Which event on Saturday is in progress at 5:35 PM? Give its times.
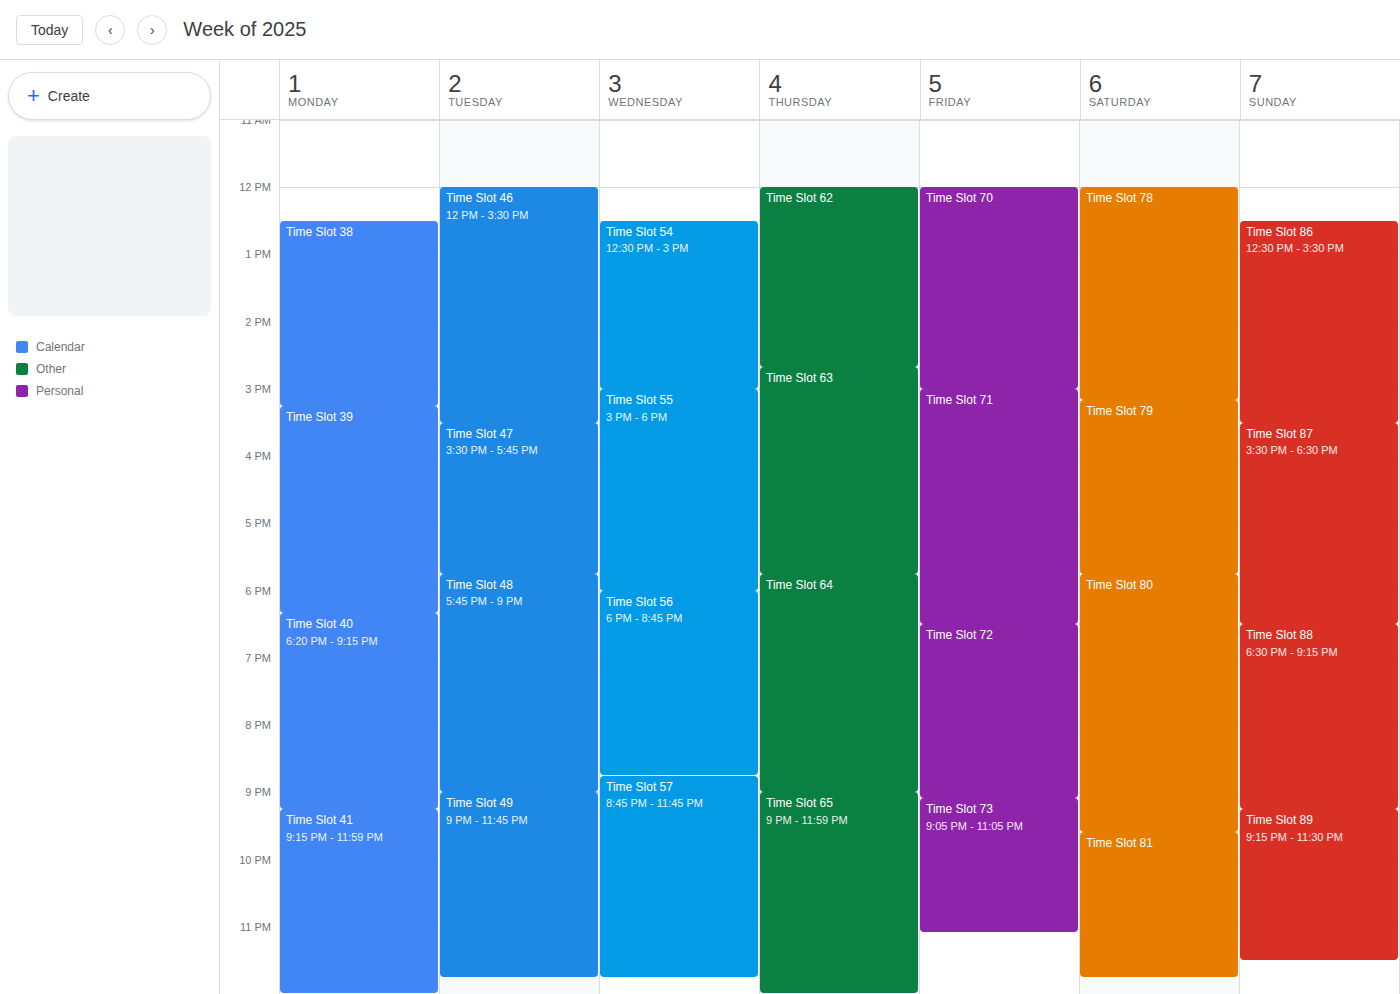
"Time Slot 79", 3:10 PM to 5:45 PM